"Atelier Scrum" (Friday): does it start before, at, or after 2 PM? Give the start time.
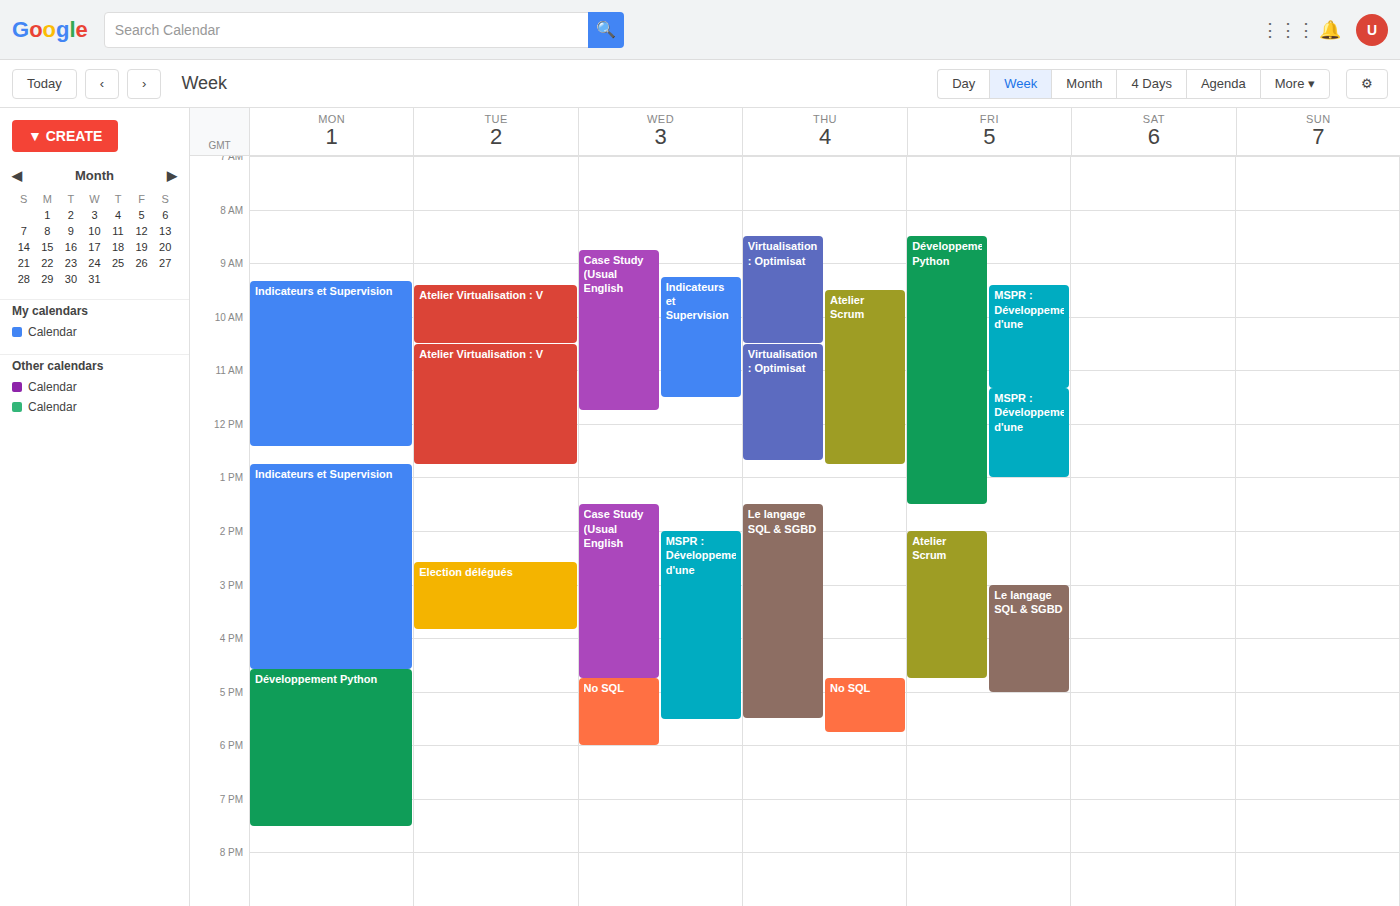
2:00 PM -- exactly at 2 PM, on the 2 PM line.